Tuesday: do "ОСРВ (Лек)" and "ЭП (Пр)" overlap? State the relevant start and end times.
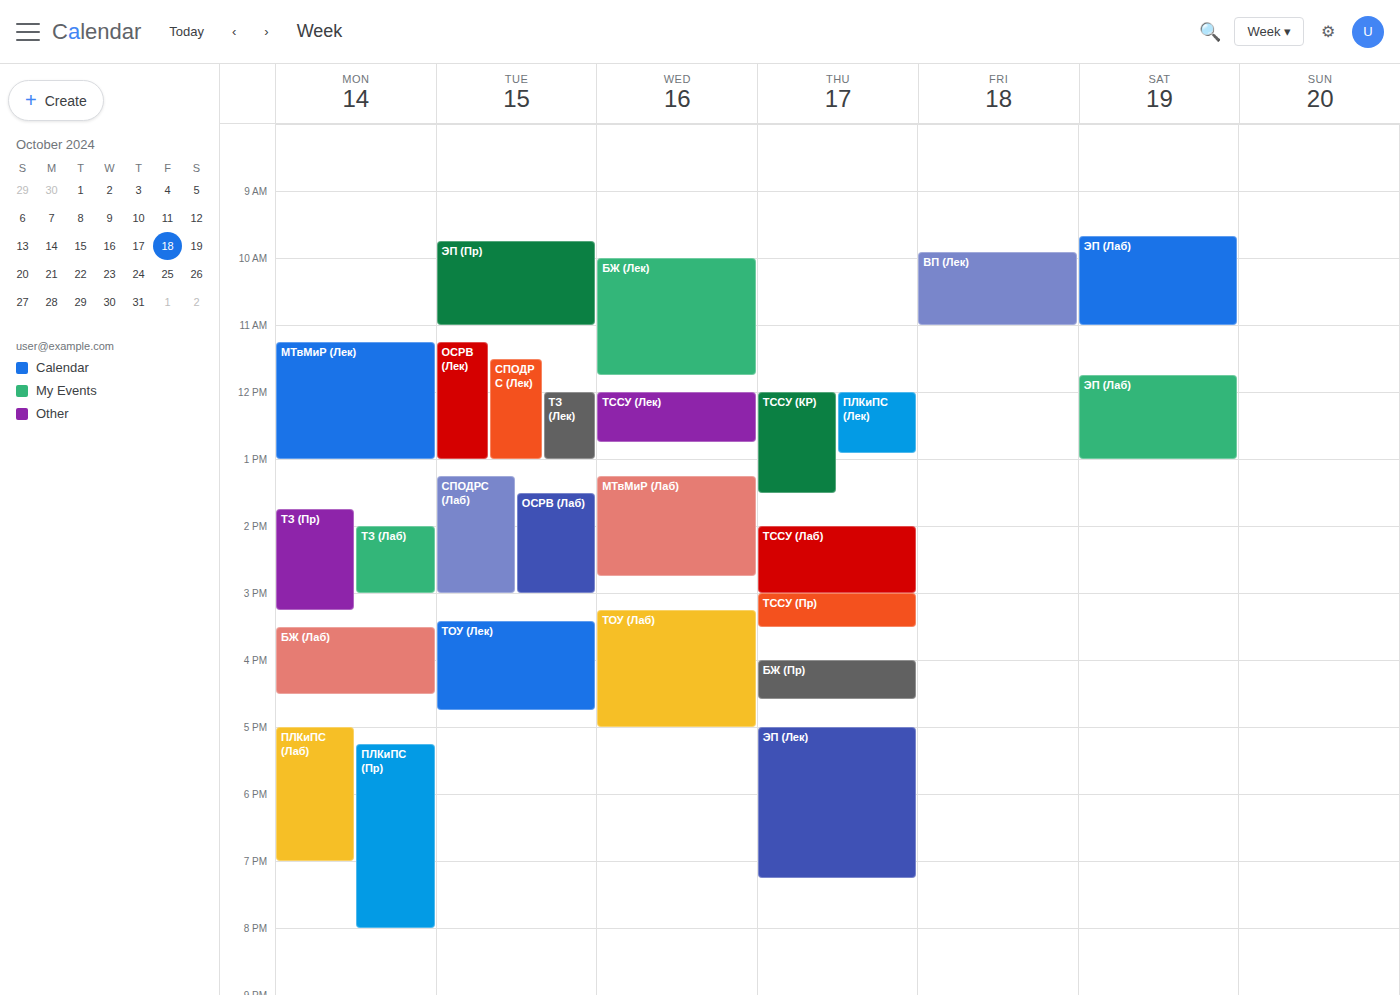
"ЭП (Пр)" ends at 11:00 AM and "ОСРВ (Лек)" starts at 11:15 AM -- no overlap.